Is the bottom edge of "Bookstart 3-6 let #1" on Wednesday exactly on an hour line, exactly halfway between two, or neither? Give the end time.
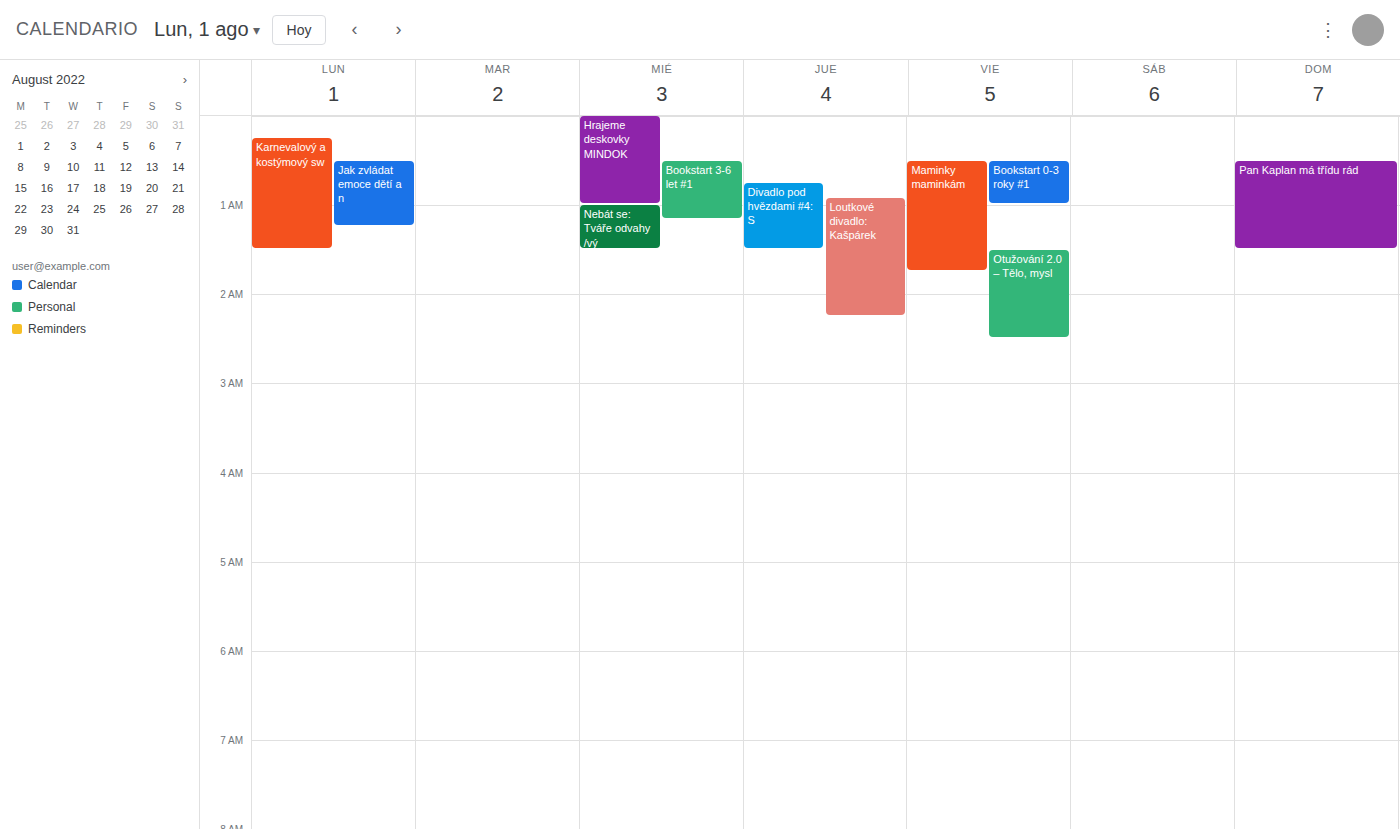
1:10 AM -- neither: 10 minutes below the 1 AM line and 50 minutes above the 2 AM line.